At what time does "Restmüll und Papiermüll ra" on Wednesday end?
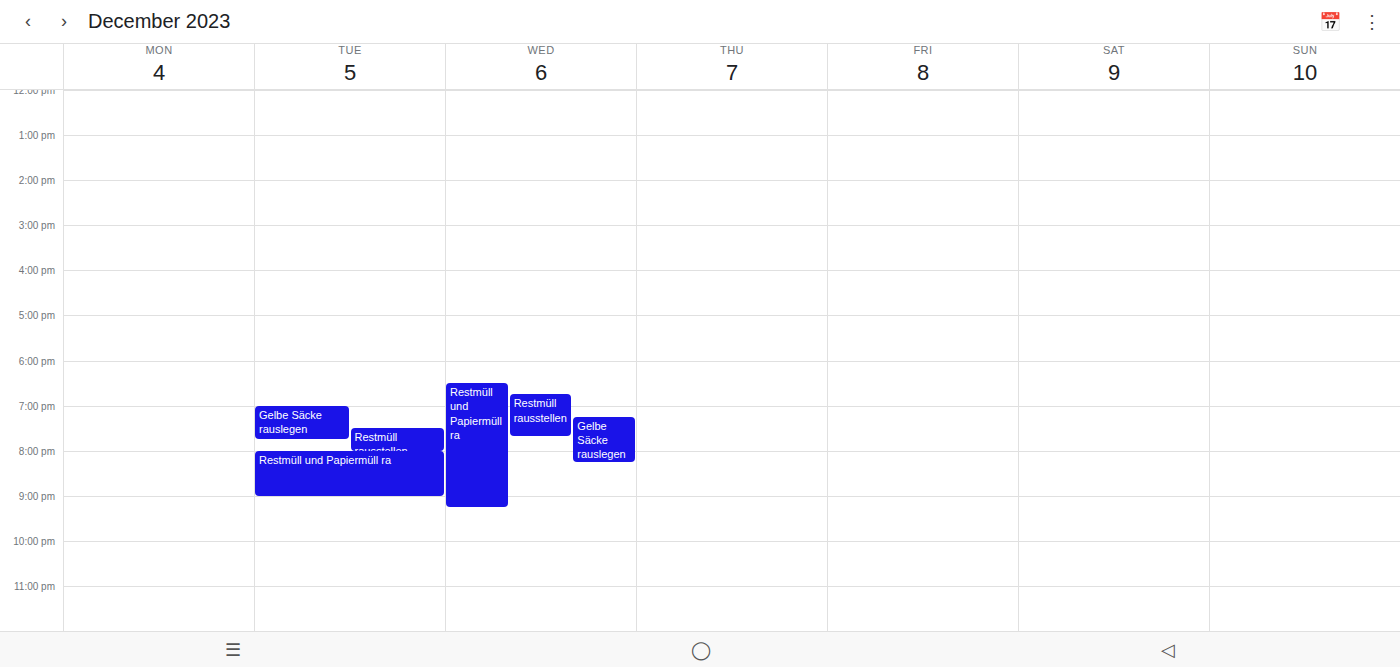
9:15 PM